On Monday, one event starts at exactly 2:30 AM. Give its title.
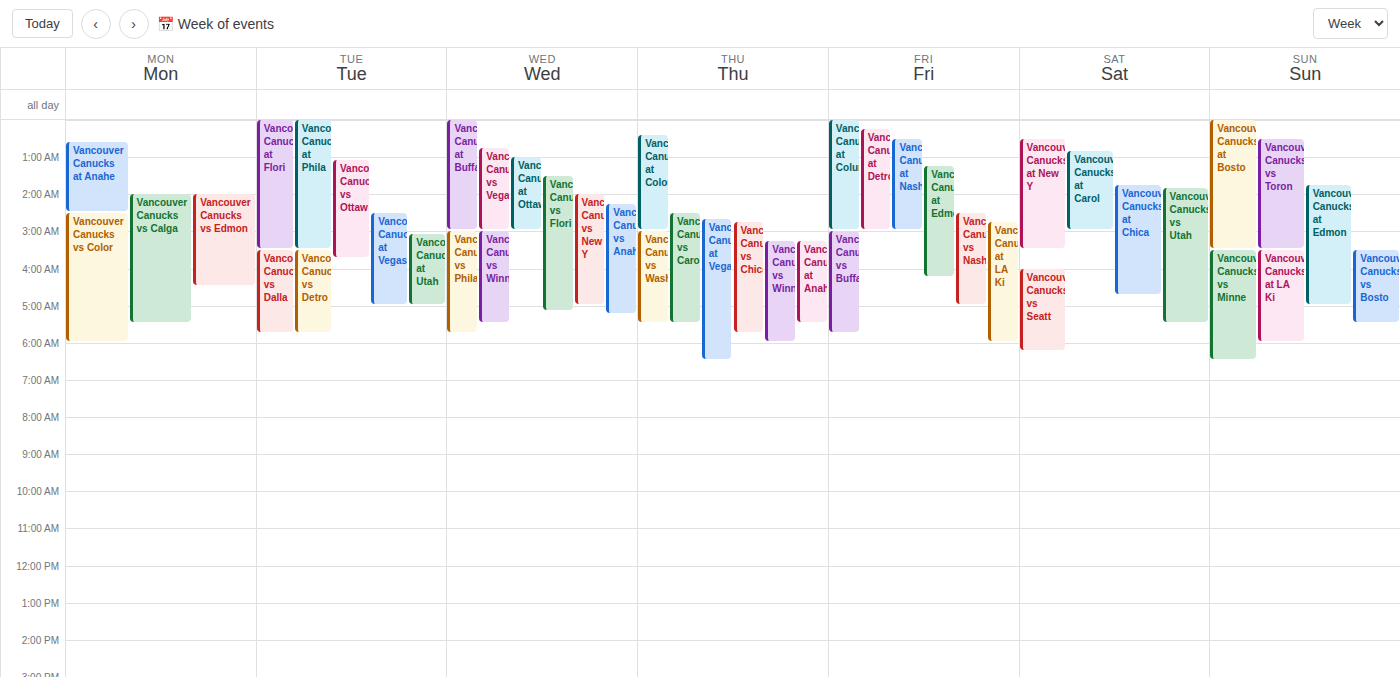
"Vancouver Canucks vs Color"